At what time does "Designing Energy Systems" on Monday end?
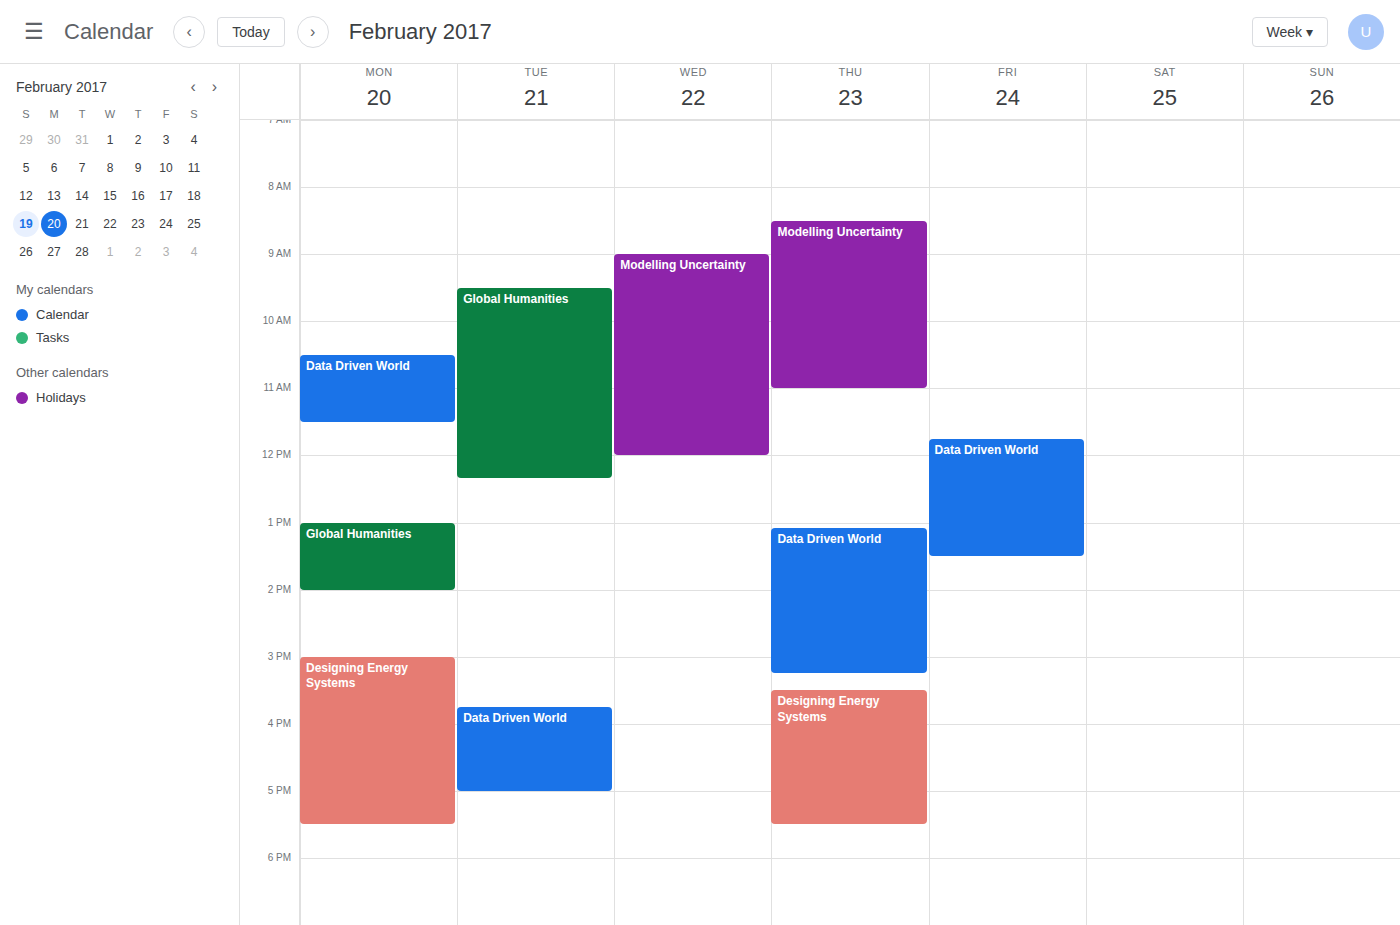
5:30 PM